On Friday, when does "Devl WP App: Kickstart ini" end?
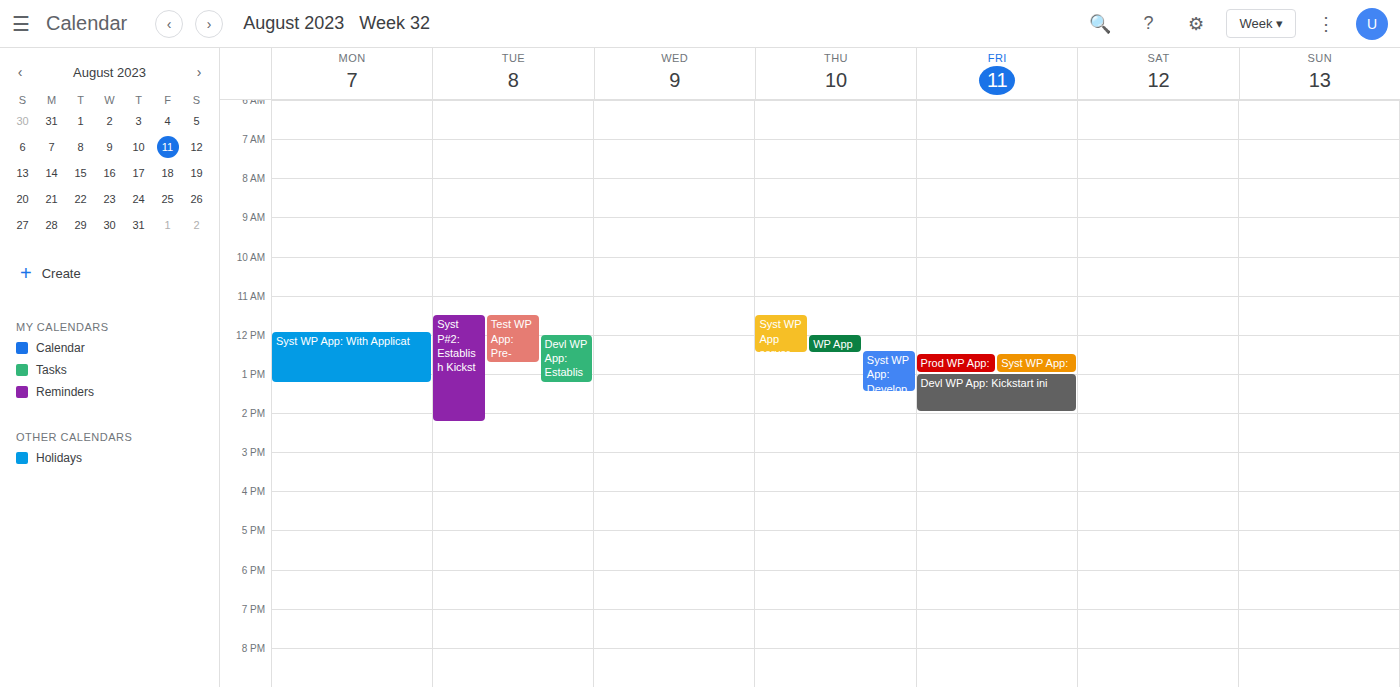
2:00 PM